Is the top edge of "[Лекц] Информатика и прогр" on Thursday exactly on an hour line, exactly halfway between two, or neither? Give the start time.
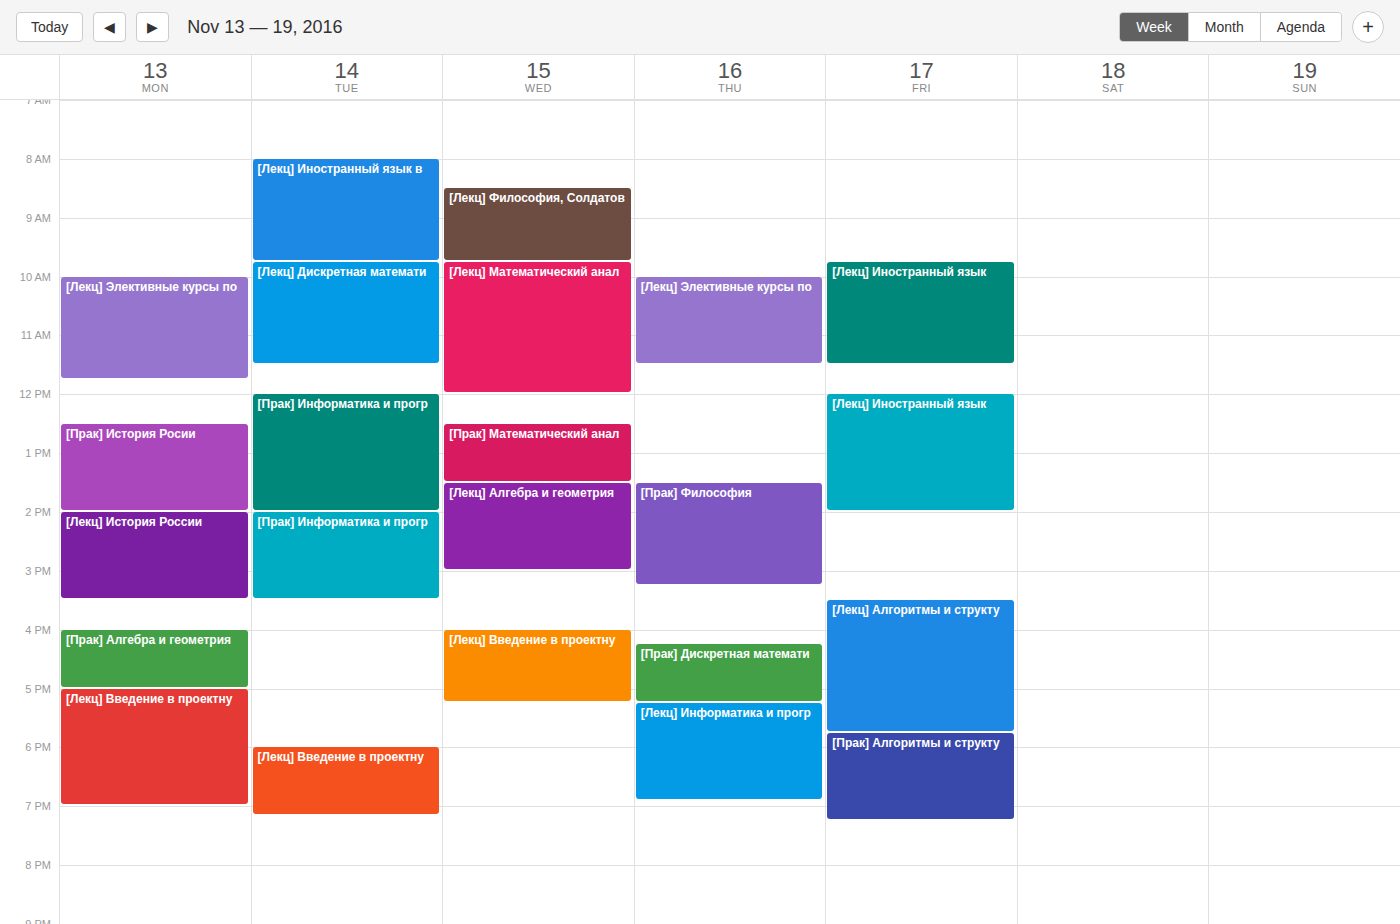
5:15 PM -- neither: a quarter of the way from the 5 PM line to the 6 PM line.